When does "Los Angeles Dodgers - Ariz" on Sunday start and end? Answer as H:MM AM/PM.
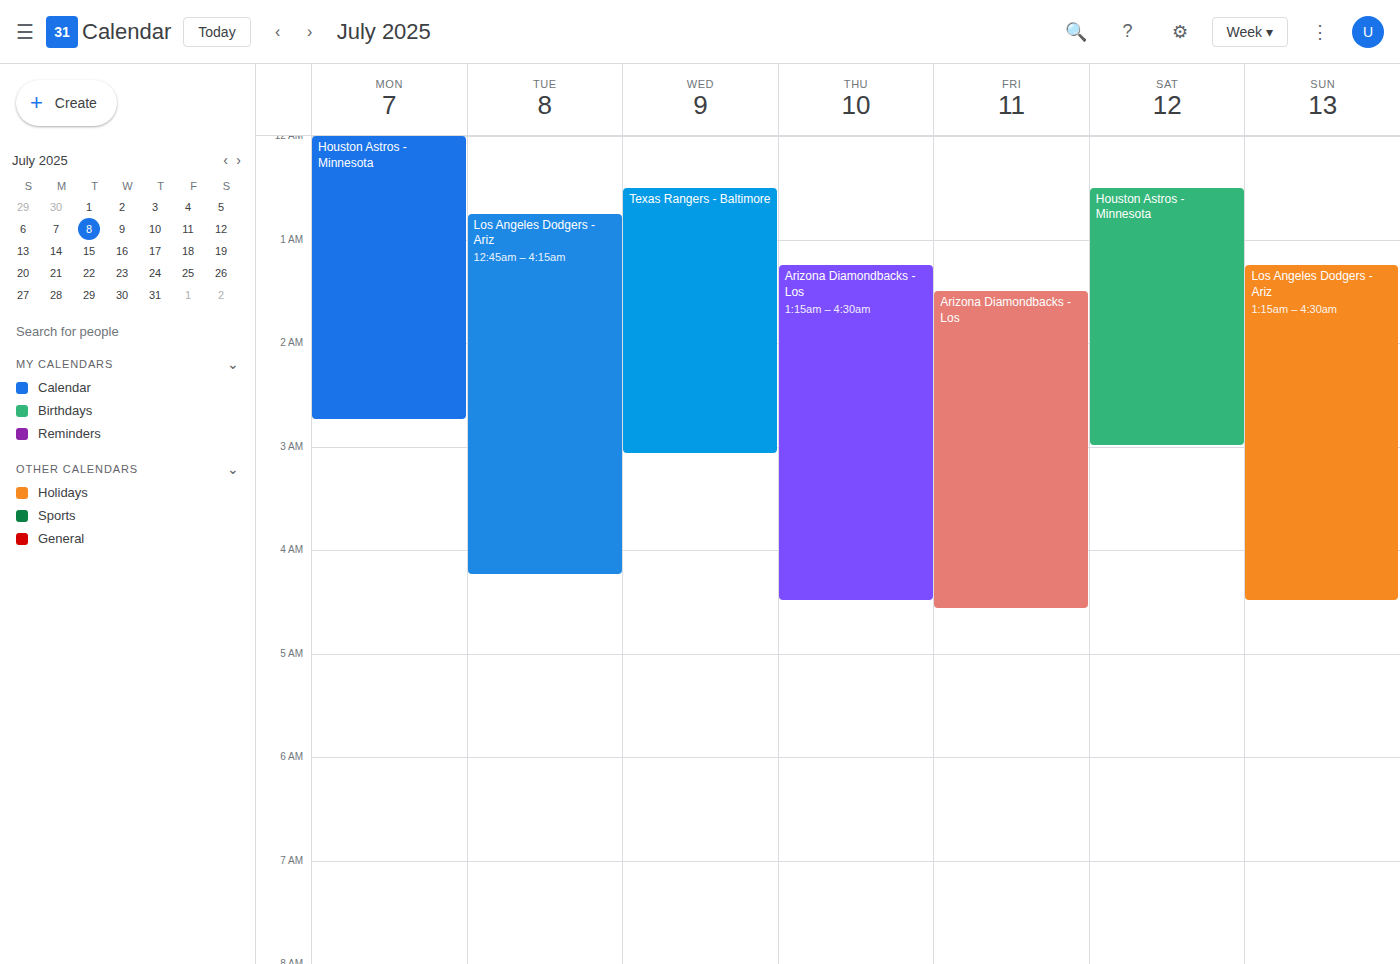
1:15 AM to 4:30 AM